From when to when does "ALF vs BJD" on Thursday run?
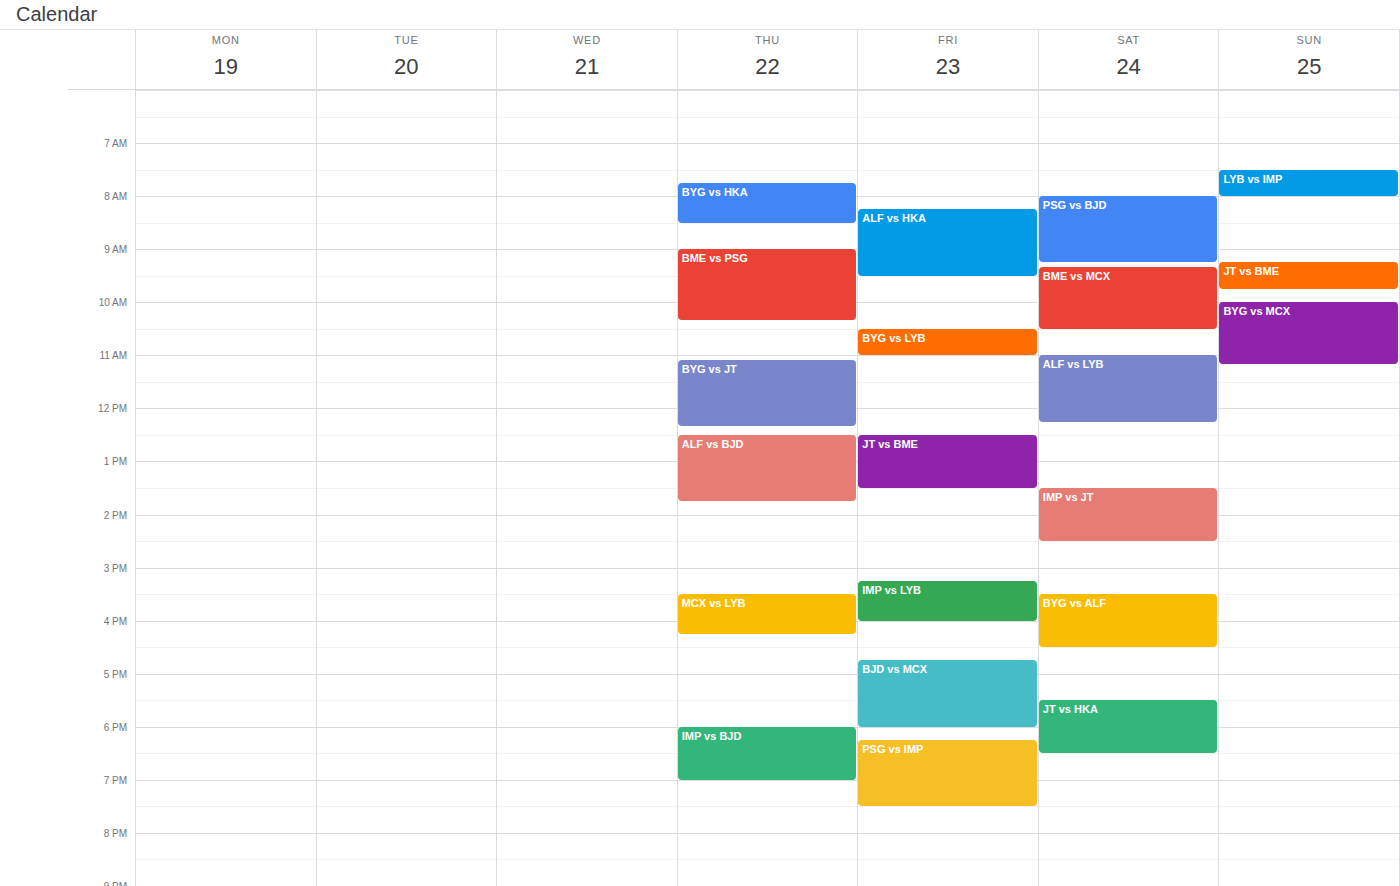
12:30 to 13:45